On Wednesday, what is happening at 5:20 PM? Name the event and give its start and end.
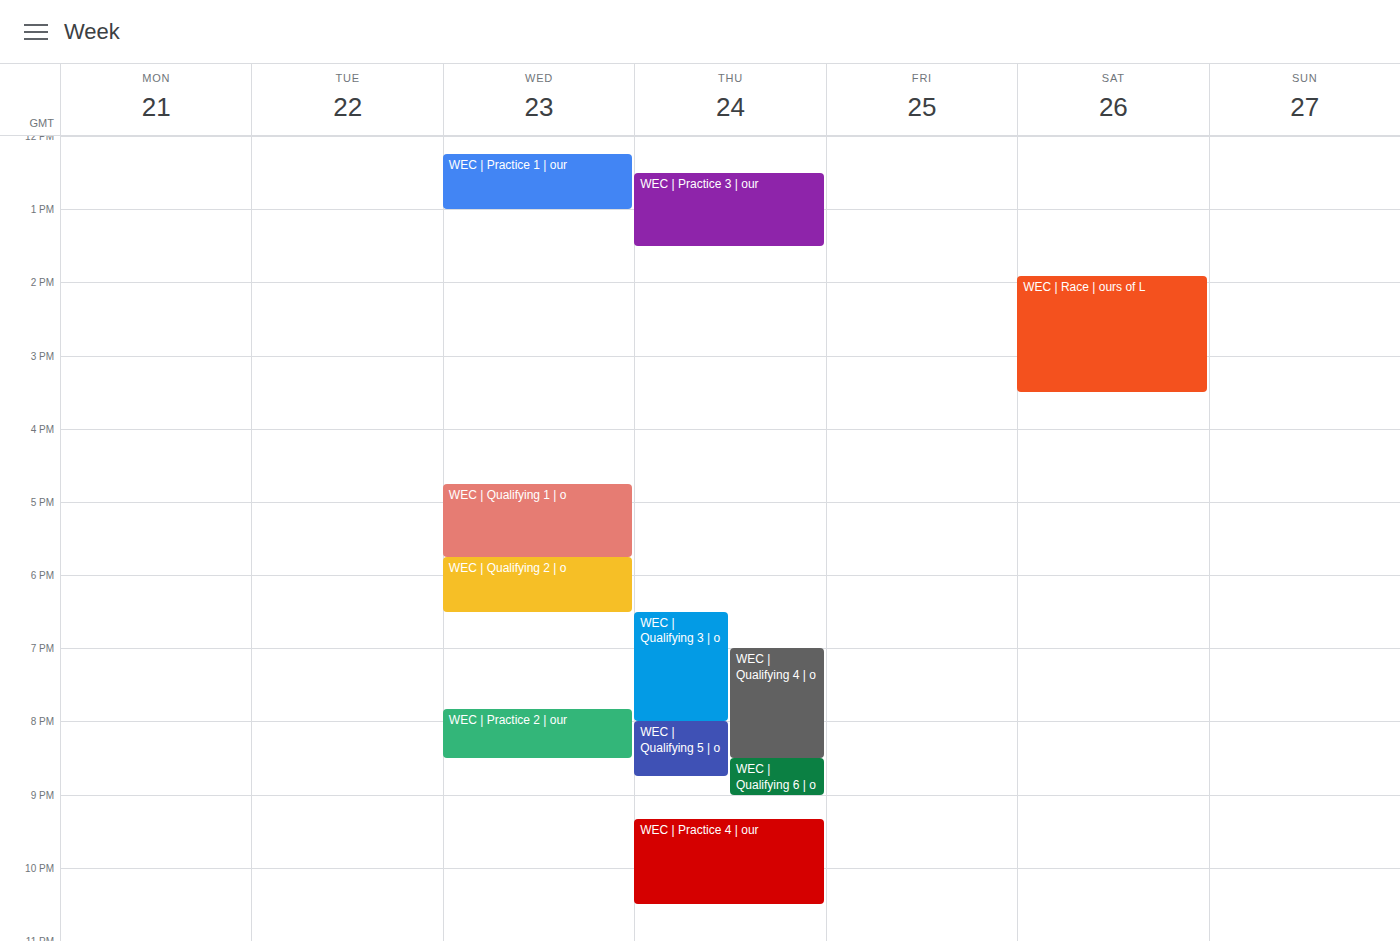
"WEC | Qualifying 1 | o", 4:45 PM to 5:45 PM